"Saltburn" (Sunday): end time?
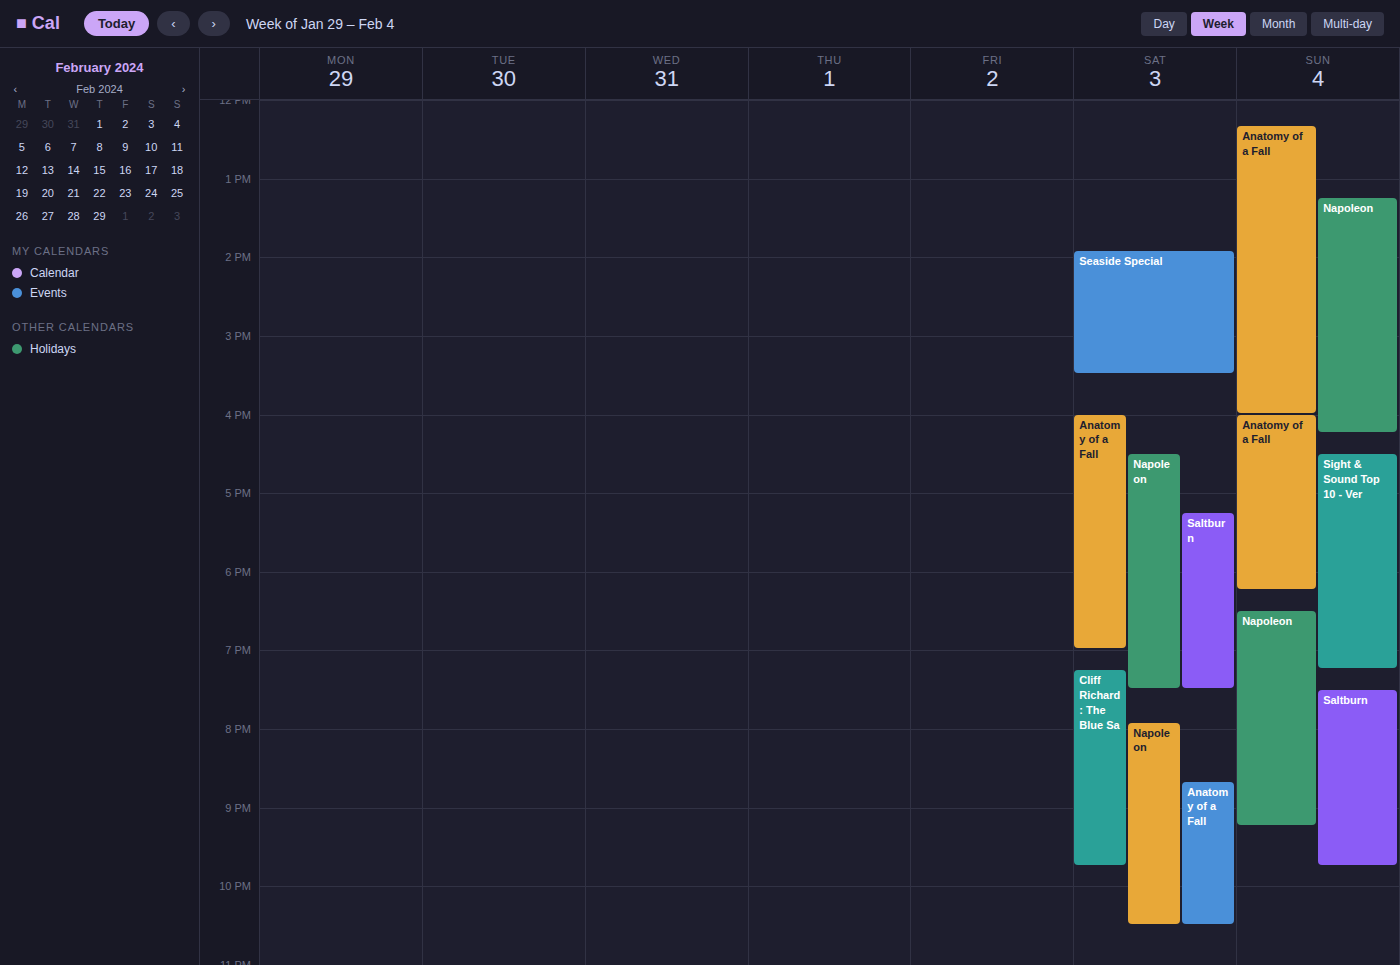
9:45 PM